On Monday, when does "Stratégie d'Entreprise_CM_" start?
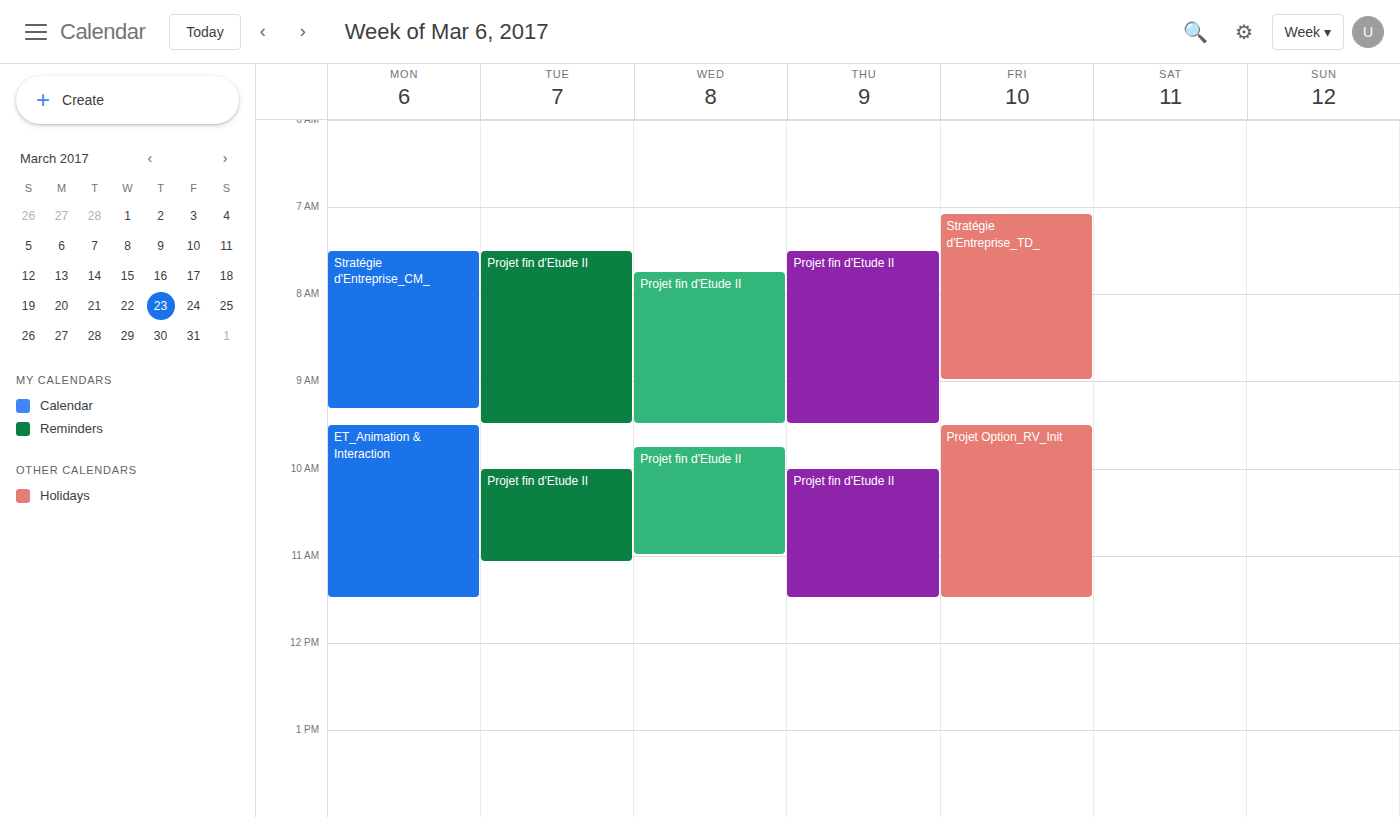
7:30 AM